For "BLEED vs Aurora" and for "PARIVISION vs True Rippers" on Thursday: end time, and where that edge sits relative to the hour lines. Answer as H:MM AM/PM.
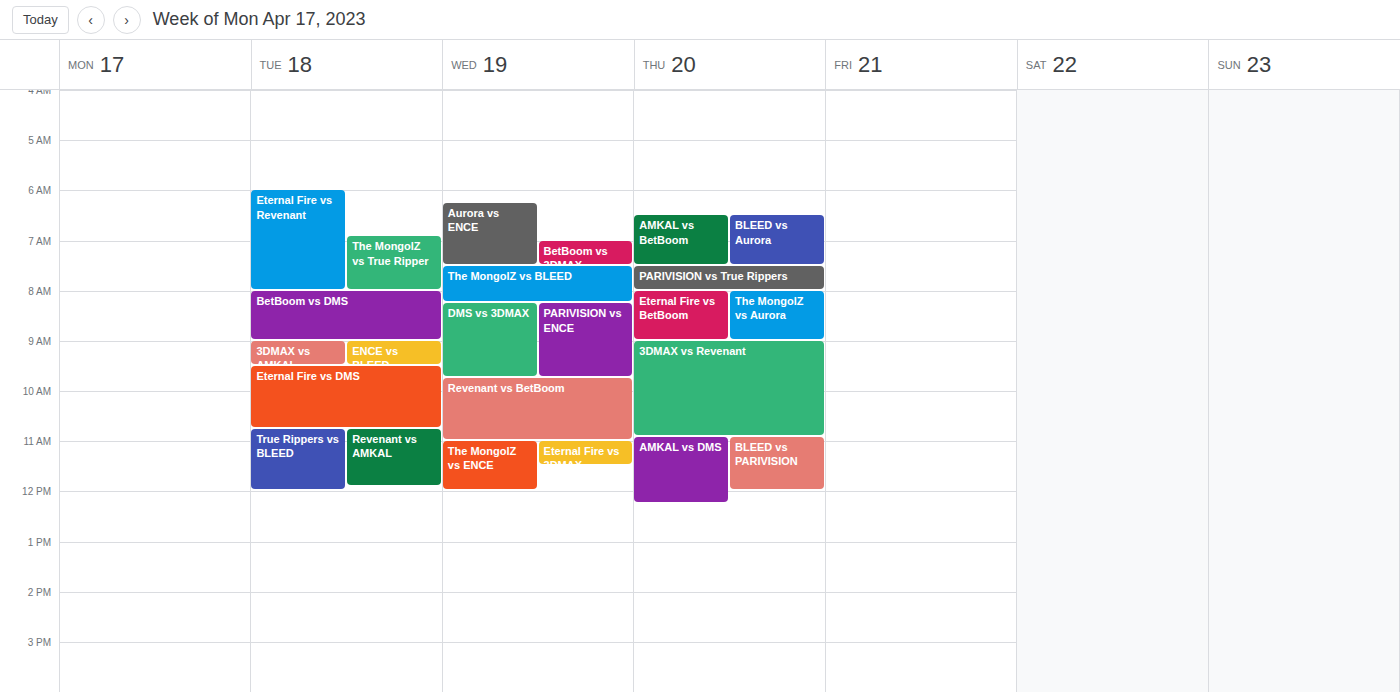
"BLEED vs Aurora": 7:30 AM, halfway between the 7 AM and 8 AM lines. "PARIVISION vs True Rippers": 8:00 AM, exactly on the 8 AM line.